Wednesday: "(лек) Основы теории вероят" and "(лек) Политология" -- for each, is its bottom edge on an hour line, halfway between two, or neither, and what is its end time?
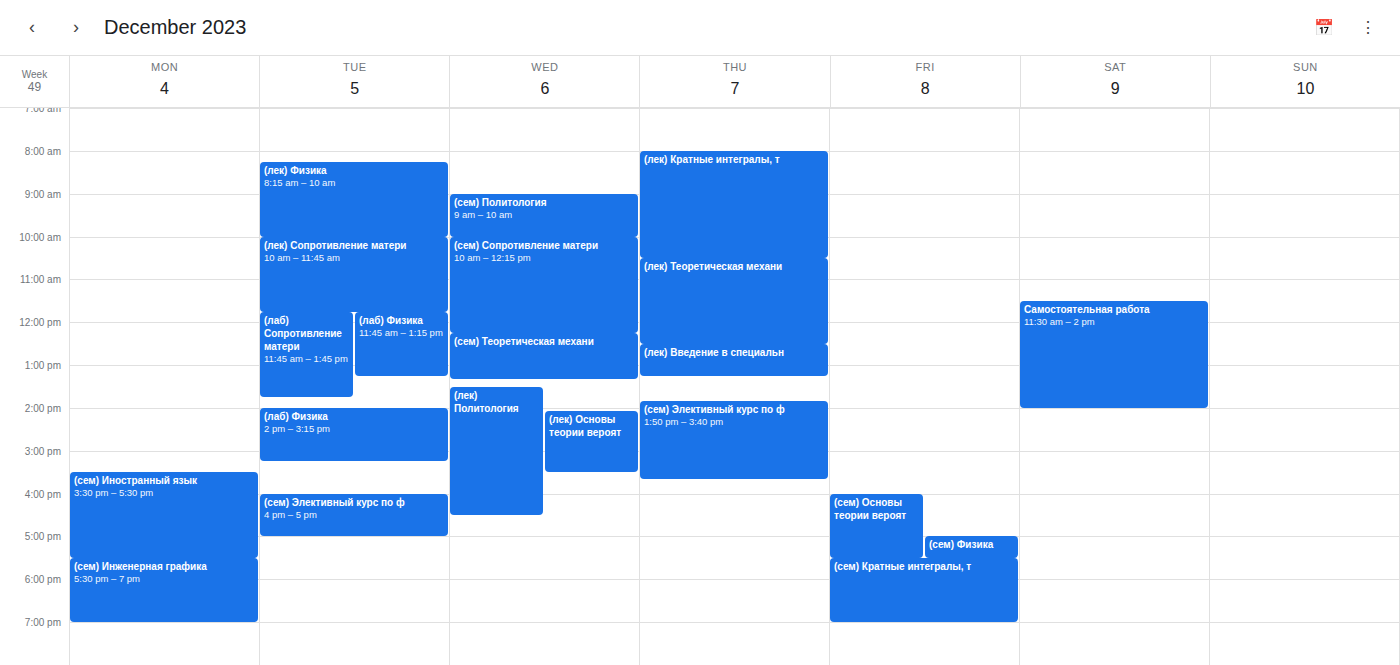
"(лек) Основы теории вероят": 3:30 PM, halfway between the 3 PM and 4 PM lines. "(лек) Политология": 4:30 PM, halfway between the 4 PM and 5 PM lines.